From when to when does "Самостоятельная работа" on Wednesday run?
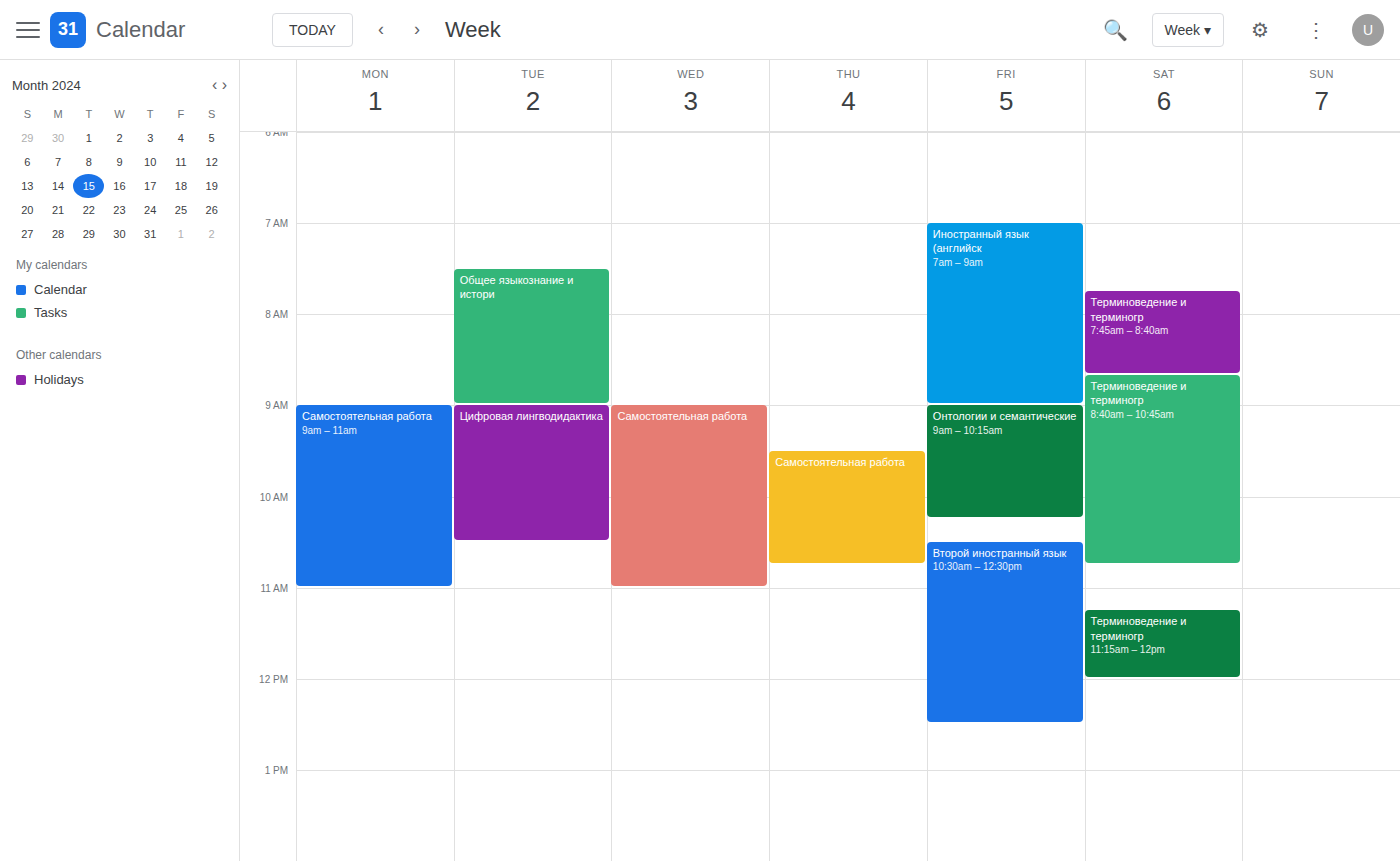
09:00 to 11:00